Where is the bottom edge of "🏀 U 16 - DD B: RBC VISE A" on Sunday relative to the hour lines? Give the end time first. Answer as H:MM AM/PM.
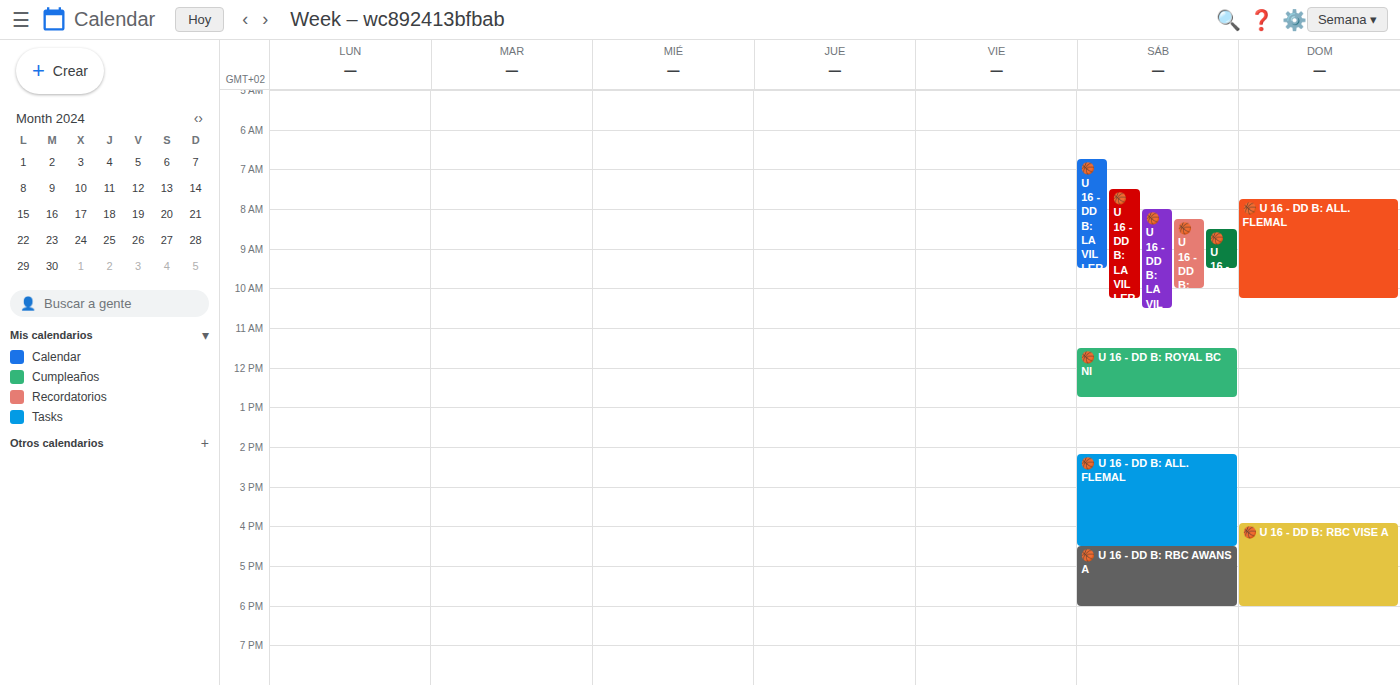
6:00 PM -- exactly on the 6 PM line.